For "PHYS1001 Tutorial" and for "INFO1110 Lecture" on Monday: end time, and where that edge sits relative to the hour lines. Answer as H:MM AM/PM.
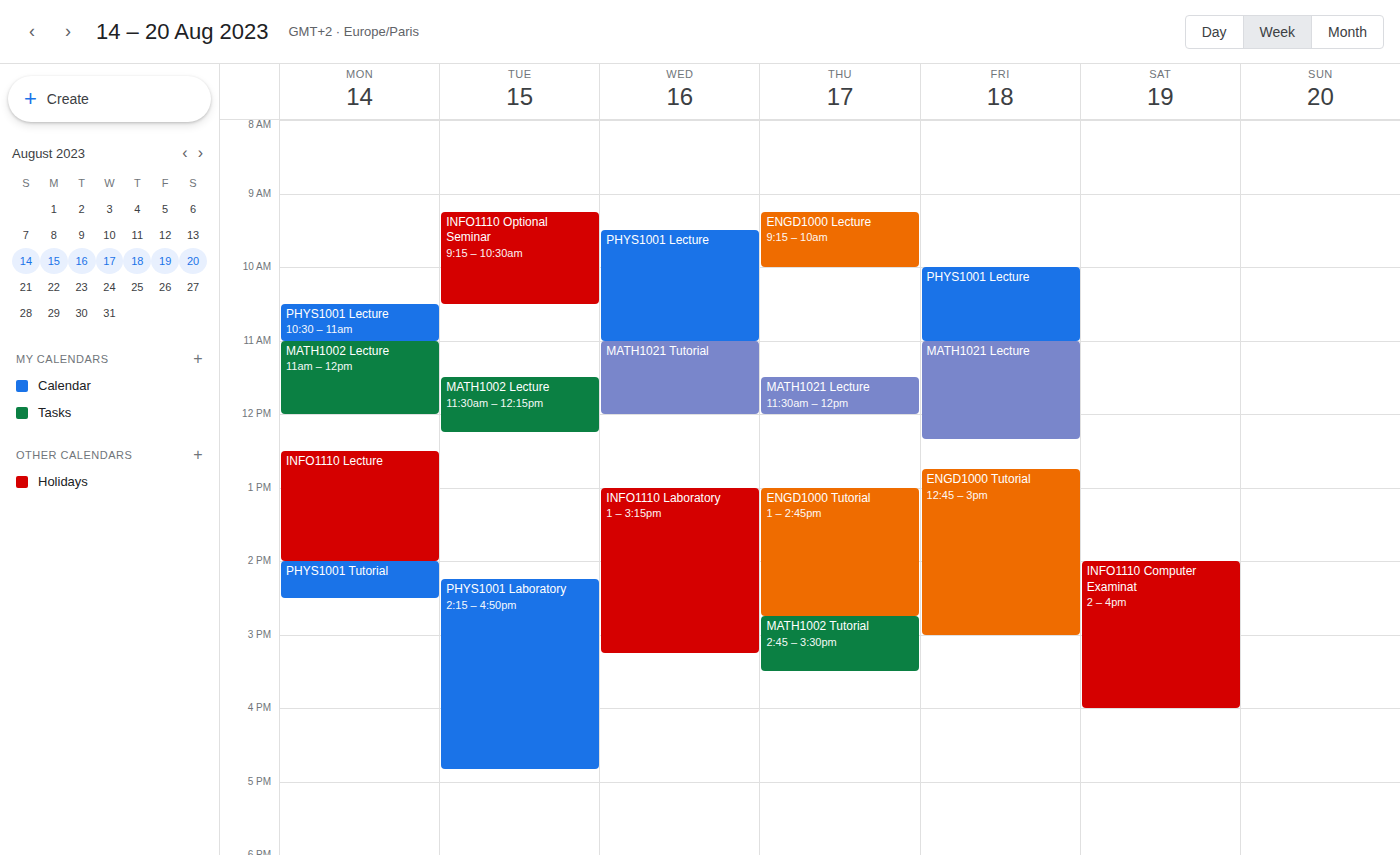
"PHYS1001 Tutorial": 2:30 PM, halfway between the 2 PM and 3 PM lines. "INFO1110 Lecture": 2:00 PM, exactly on the 2 PM line.